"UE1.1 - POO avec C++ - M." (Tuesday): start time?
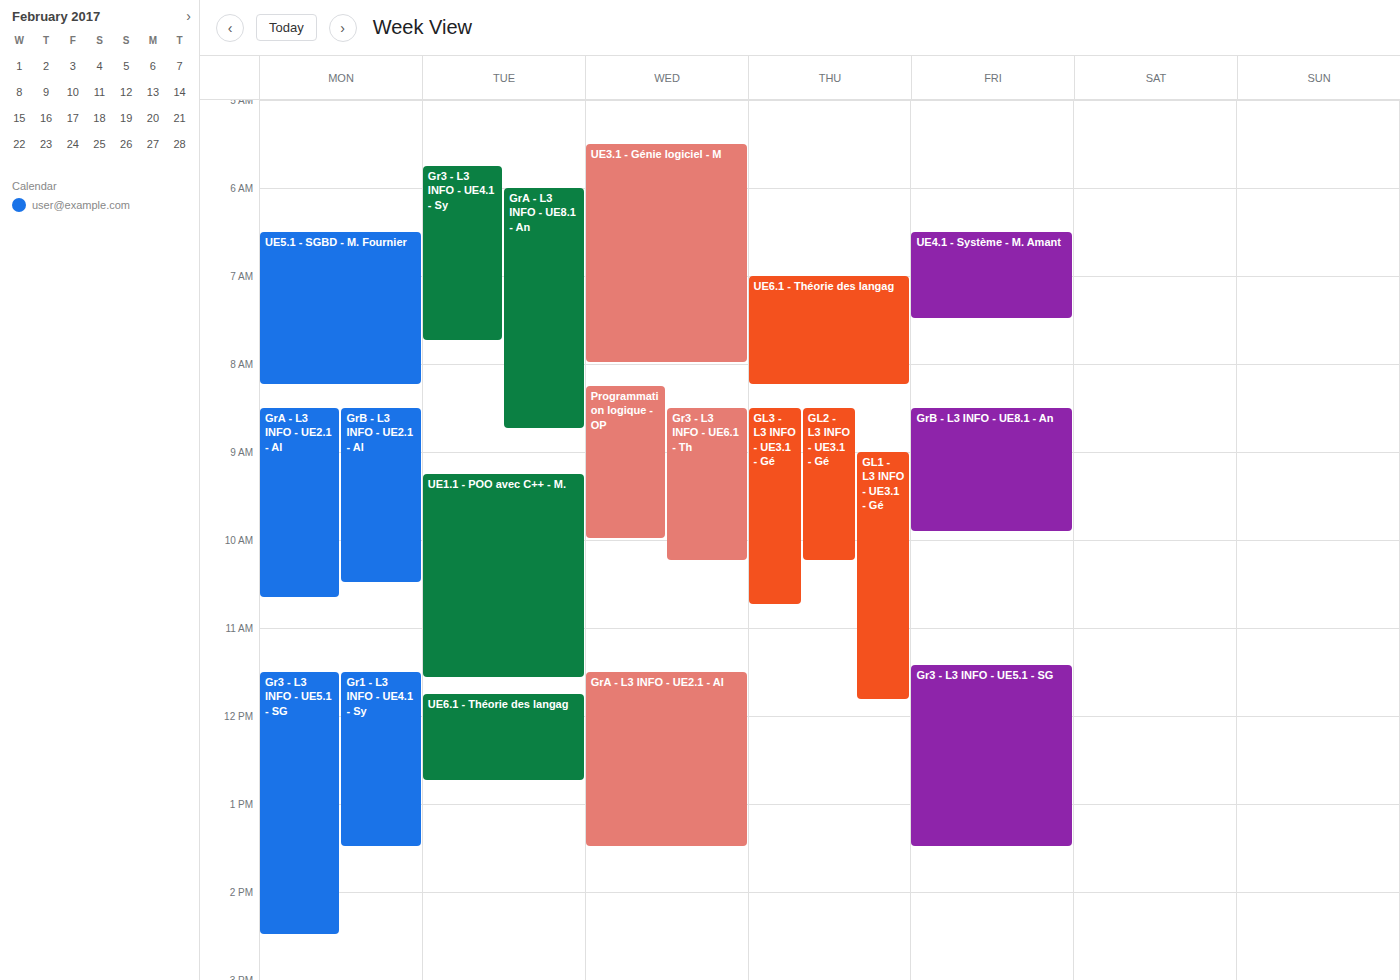
9:15 AM